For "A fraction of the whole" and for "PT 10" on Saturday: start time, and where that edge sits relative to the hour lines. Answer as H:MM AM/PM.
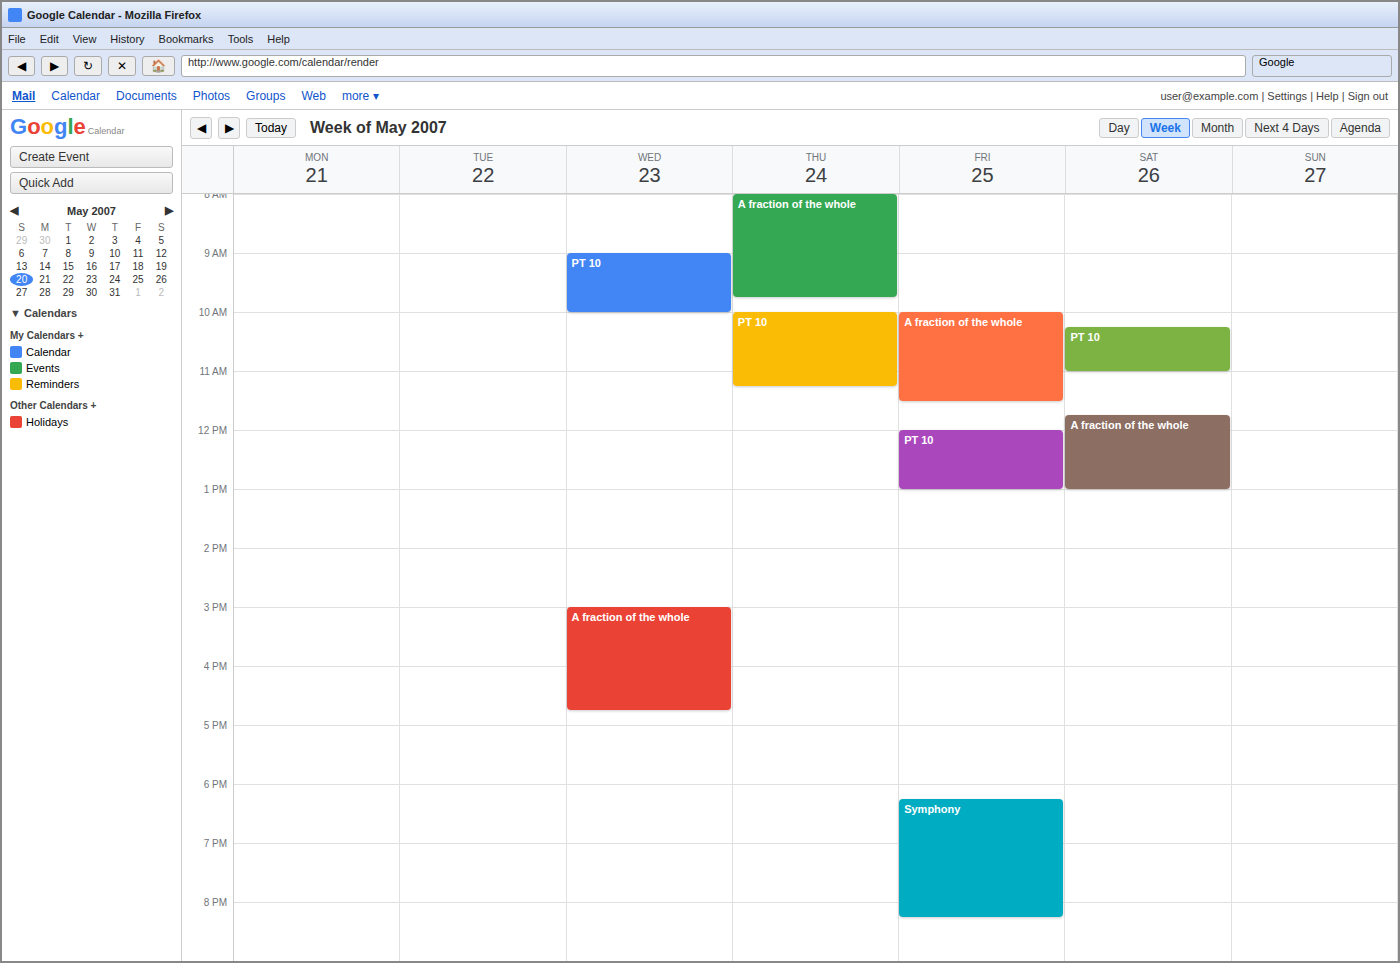
"A fraction of the whole": 11:45 AM, neither: three quarters of the way from the 11 AM line to the 12 PM line. "PT 10": 10:15 AM, neither: a quarter of the way from the 10 AM line to the 11 AM line.